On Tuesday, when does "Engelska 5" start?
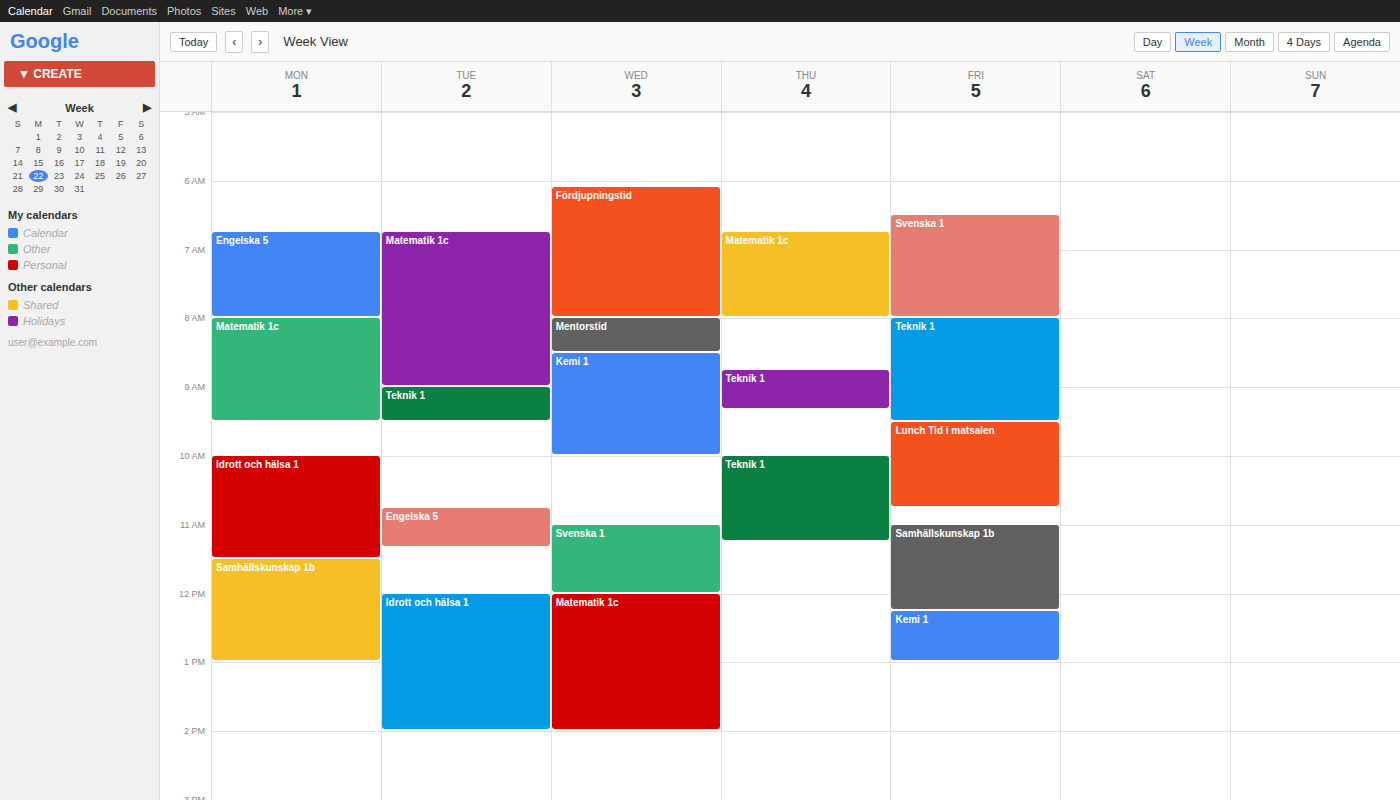
10:45 AM